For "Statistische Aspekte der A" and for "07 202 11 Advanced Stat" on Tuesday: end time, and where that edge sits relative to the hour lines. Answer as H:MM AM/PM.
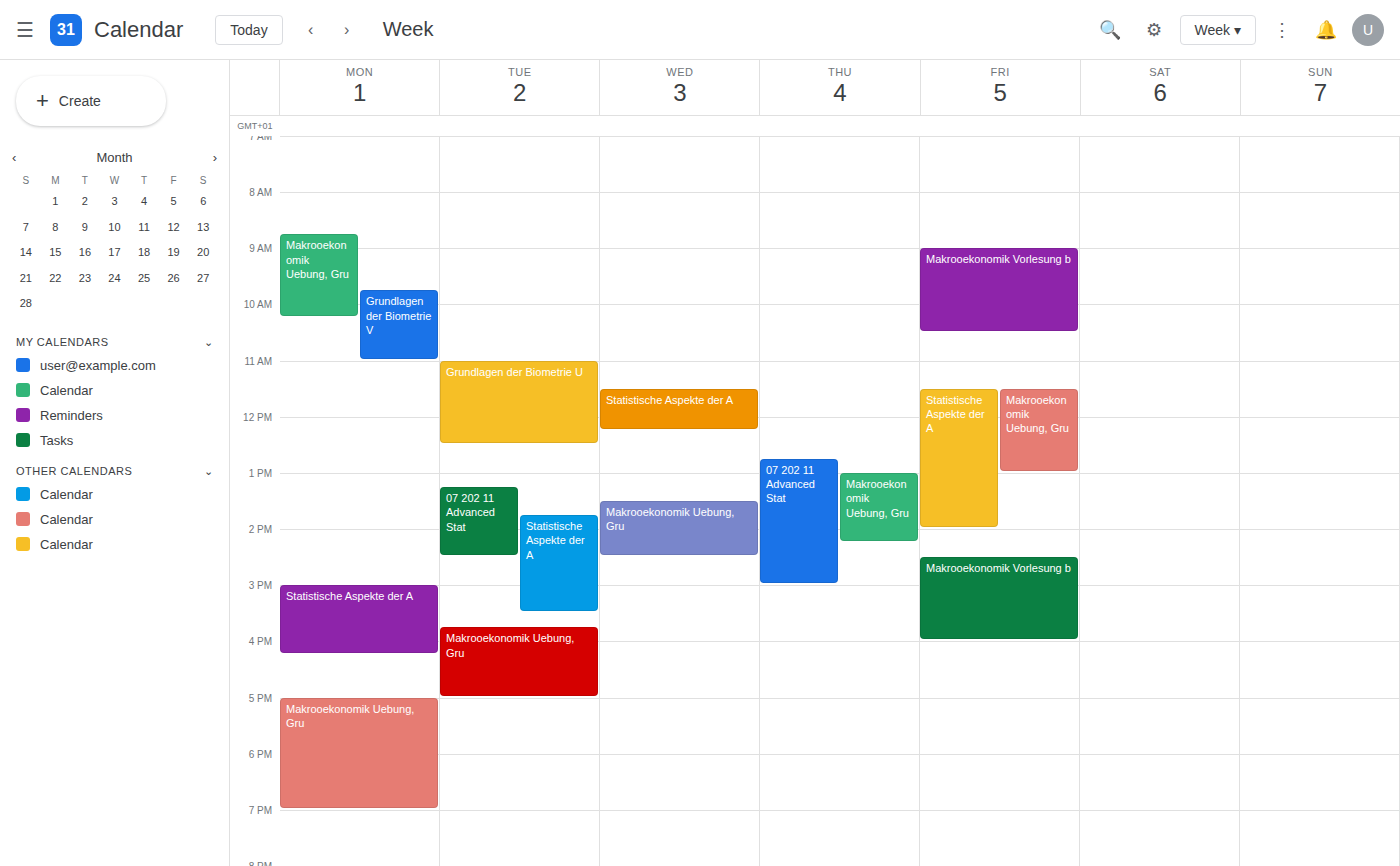
"Statistische Aspekte der A": 3:30 PM, halfway between the 3 PM and 4 PM lines. "07 202 11 Advanced Stat": 2:30 PM, halfway between the 2 PM and 3 PM lines.